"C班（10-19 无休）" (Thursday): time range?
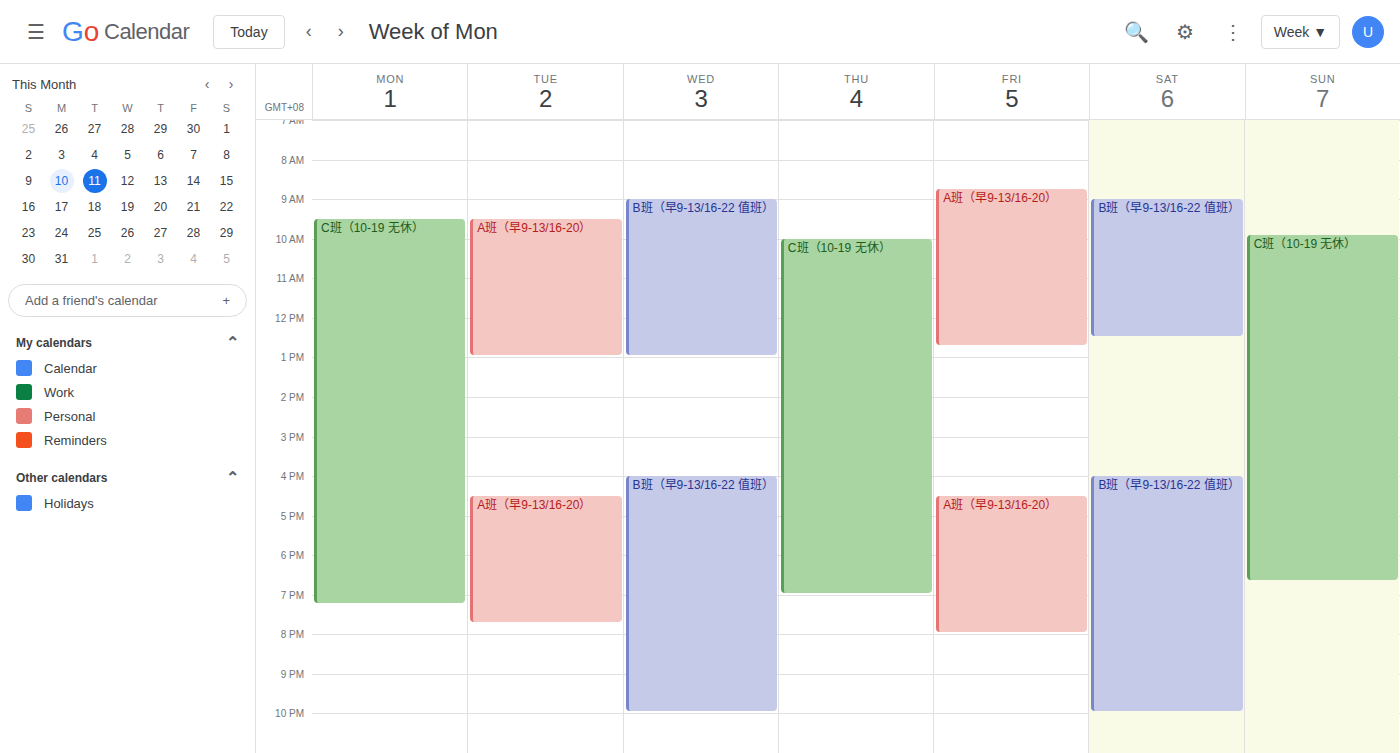
10:00 AM to 7:00 PM